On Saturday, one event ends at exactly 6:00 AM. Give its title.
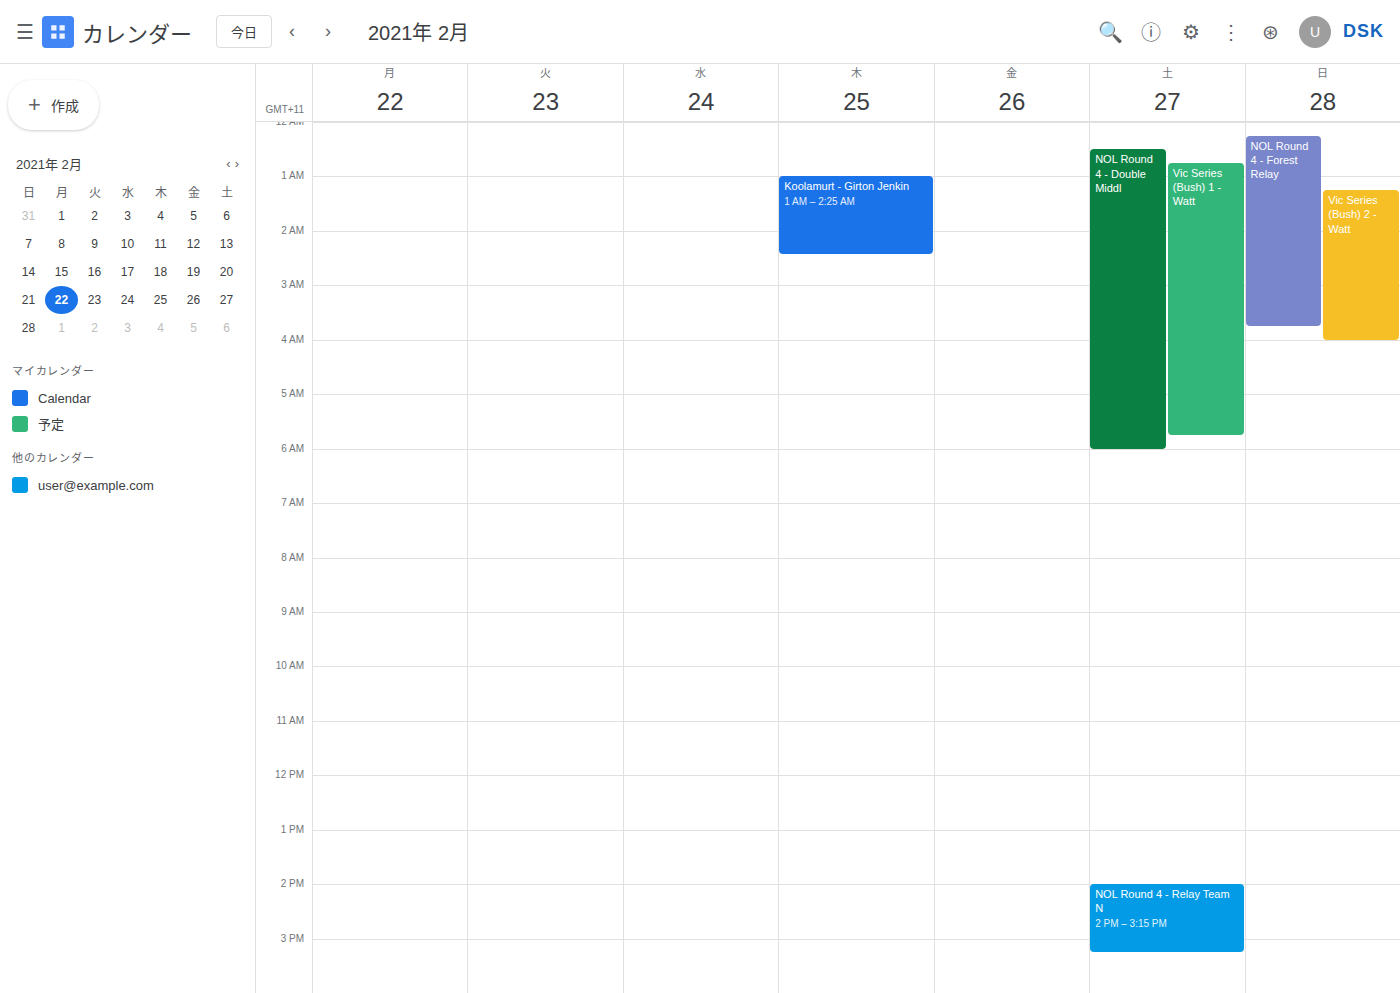
"NOL Round 4 - Double Middl"